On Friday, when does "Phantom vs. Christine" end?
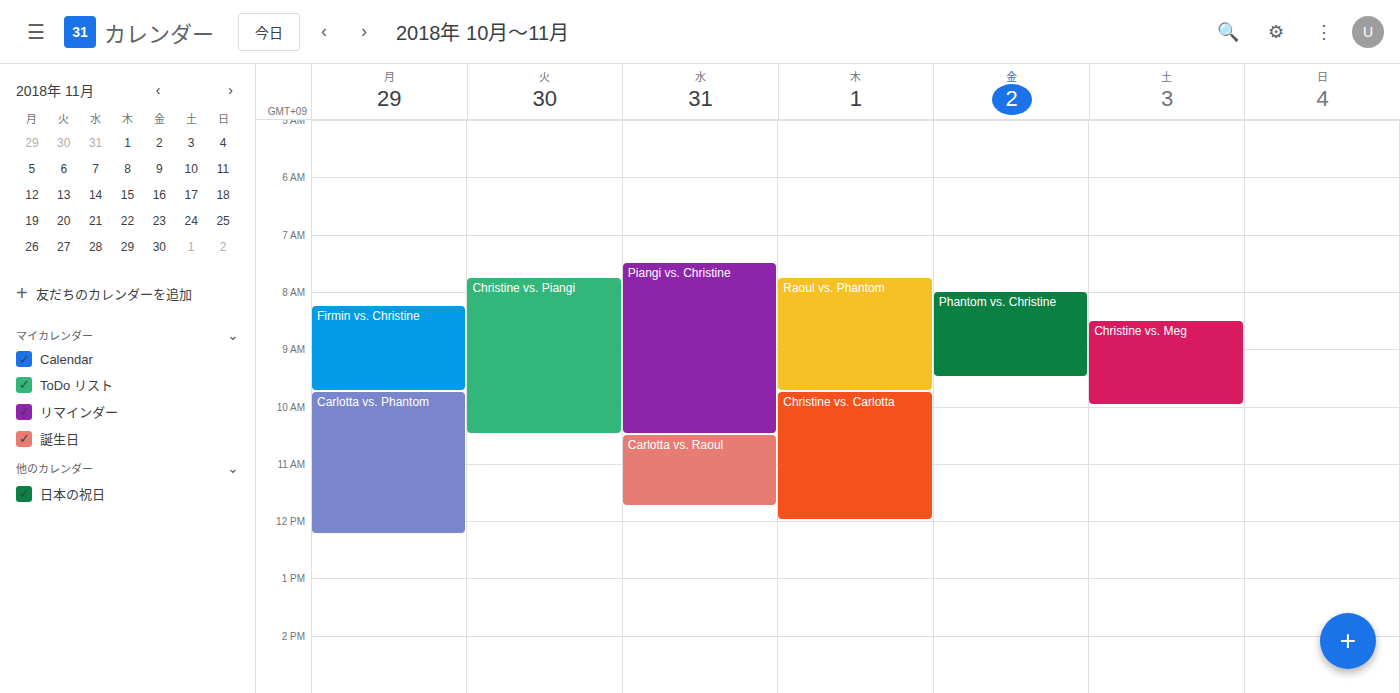
9:30 AM